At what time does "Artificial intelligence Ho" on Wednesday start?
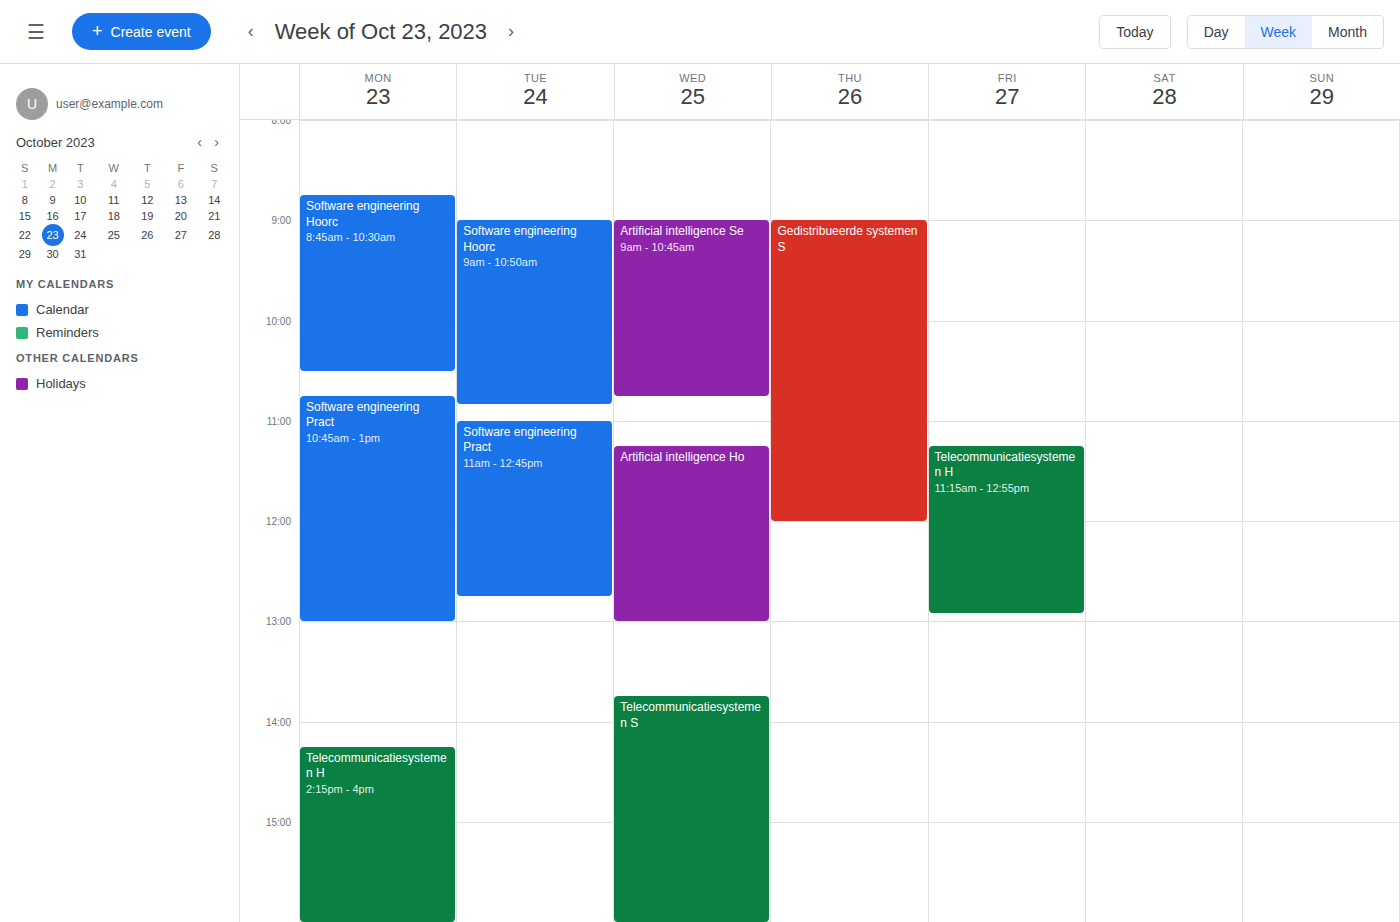
11:15 AM